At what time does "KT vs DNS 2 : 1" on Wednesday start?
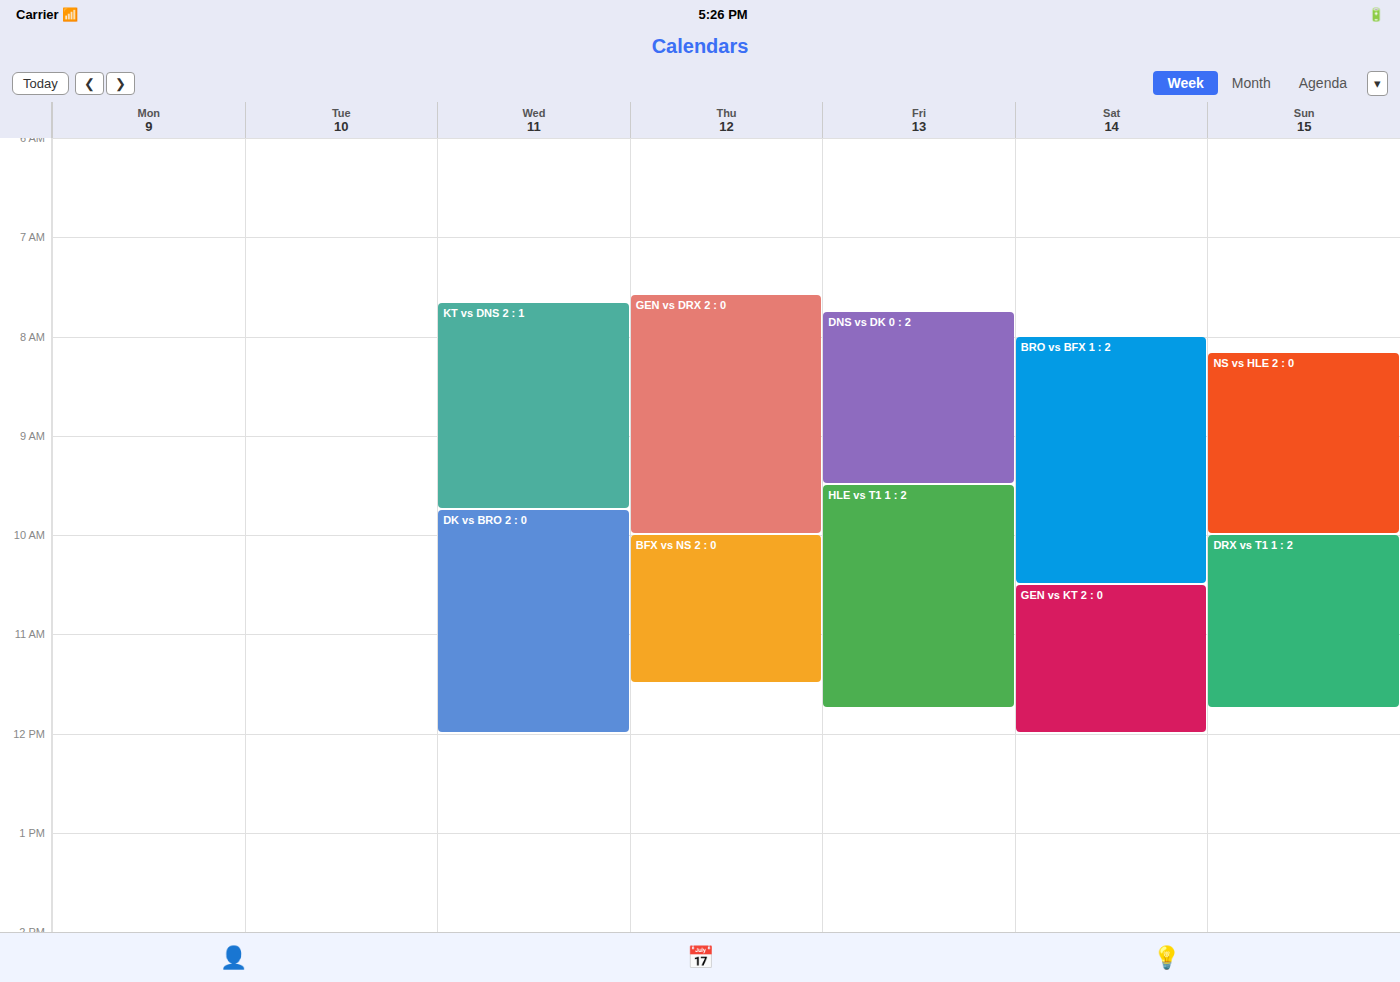
7:40 AM